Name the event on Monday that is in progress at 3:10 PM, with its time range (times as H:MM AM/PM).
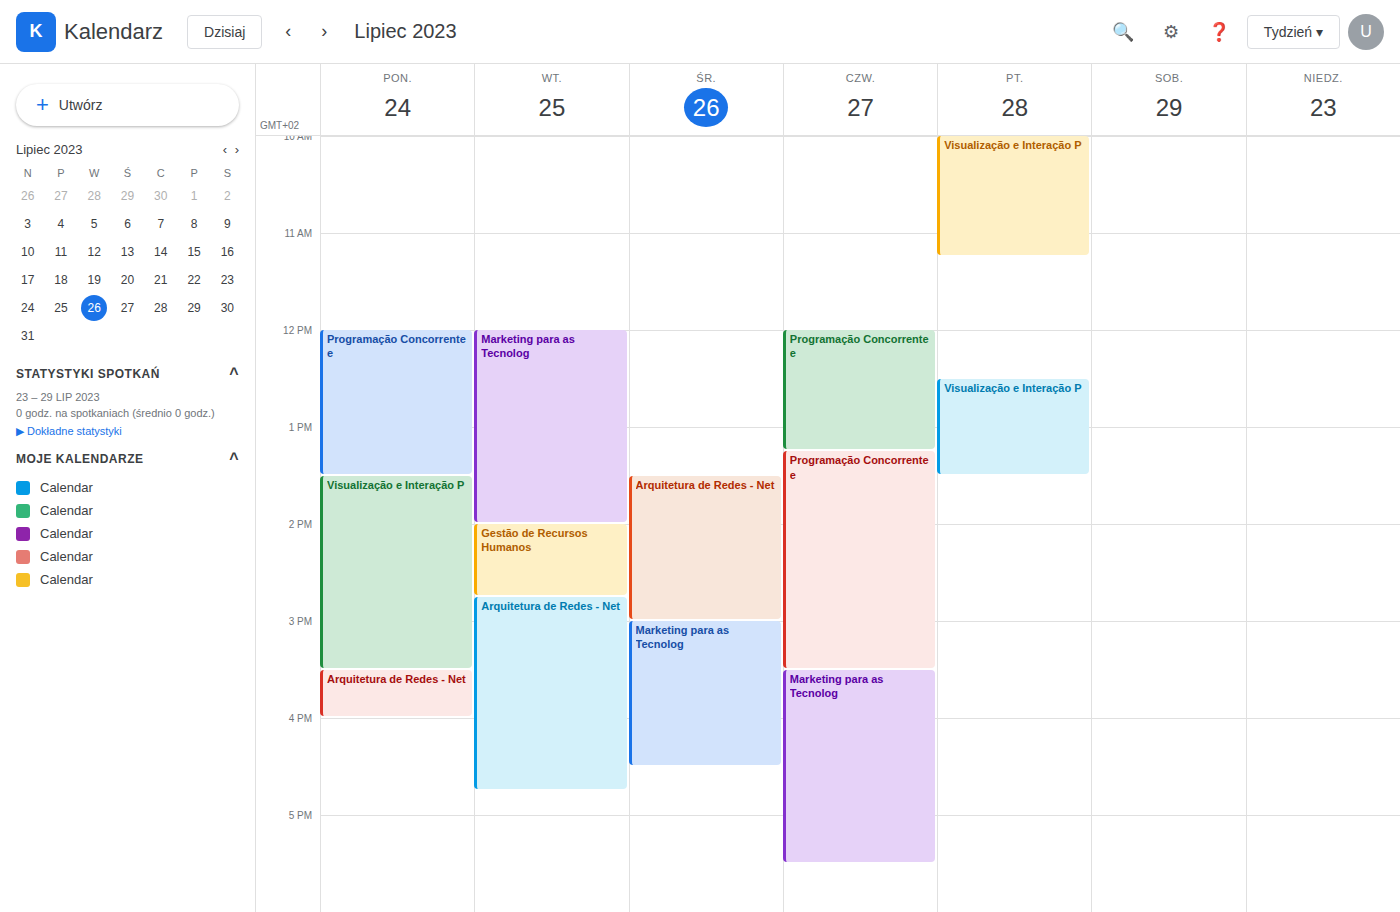
"Visualização e Interação P", 1:30 PM to 3:30 PM